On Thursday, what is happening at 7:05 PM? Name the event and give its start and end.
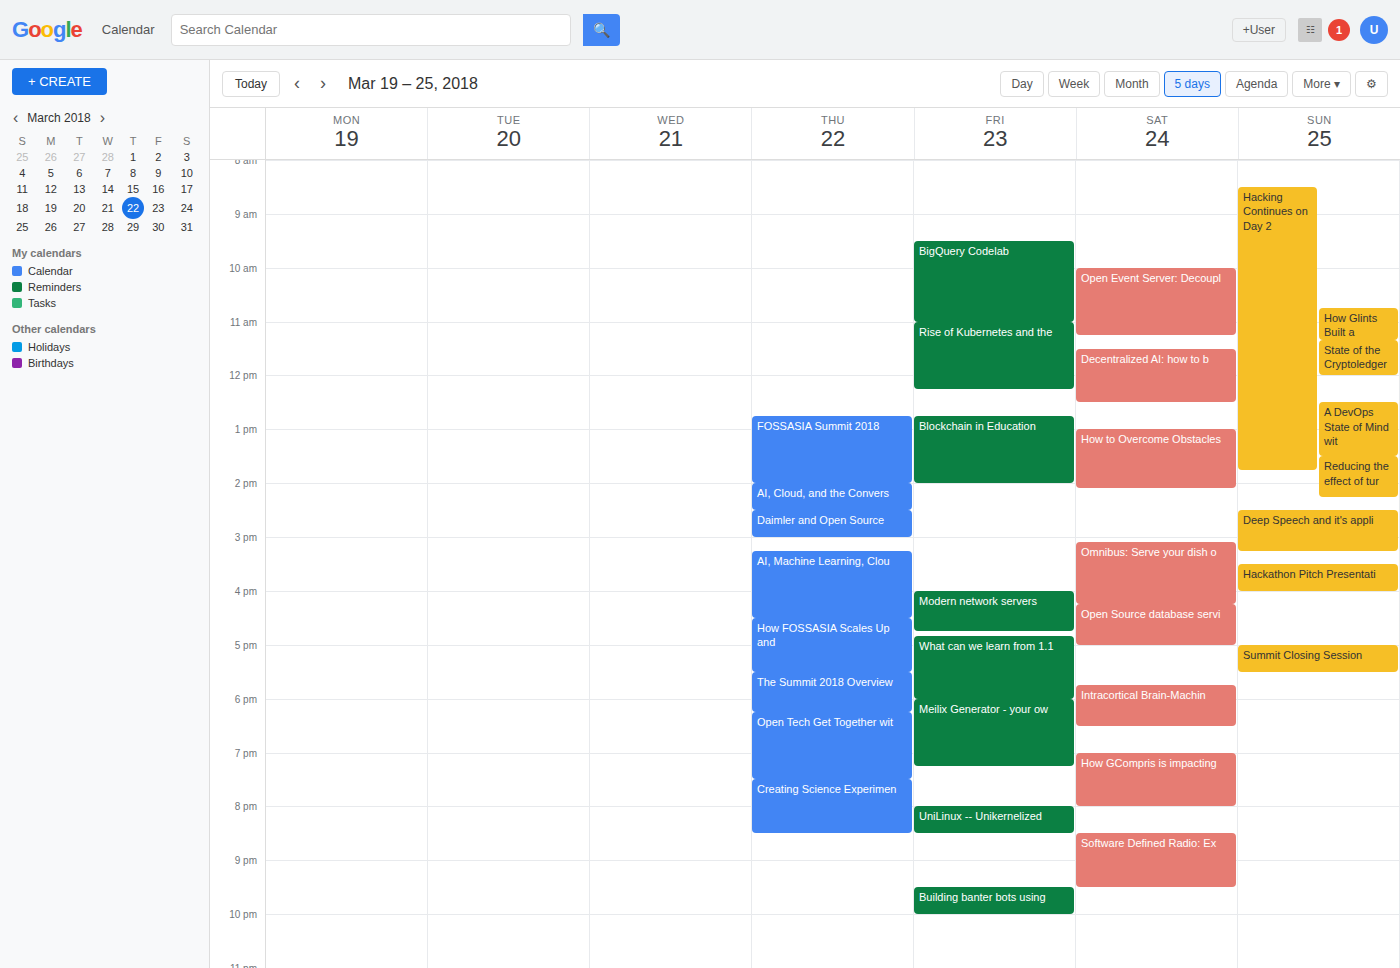
"Open Tech Get Together wit", 6:15 PM to 7:30 PM